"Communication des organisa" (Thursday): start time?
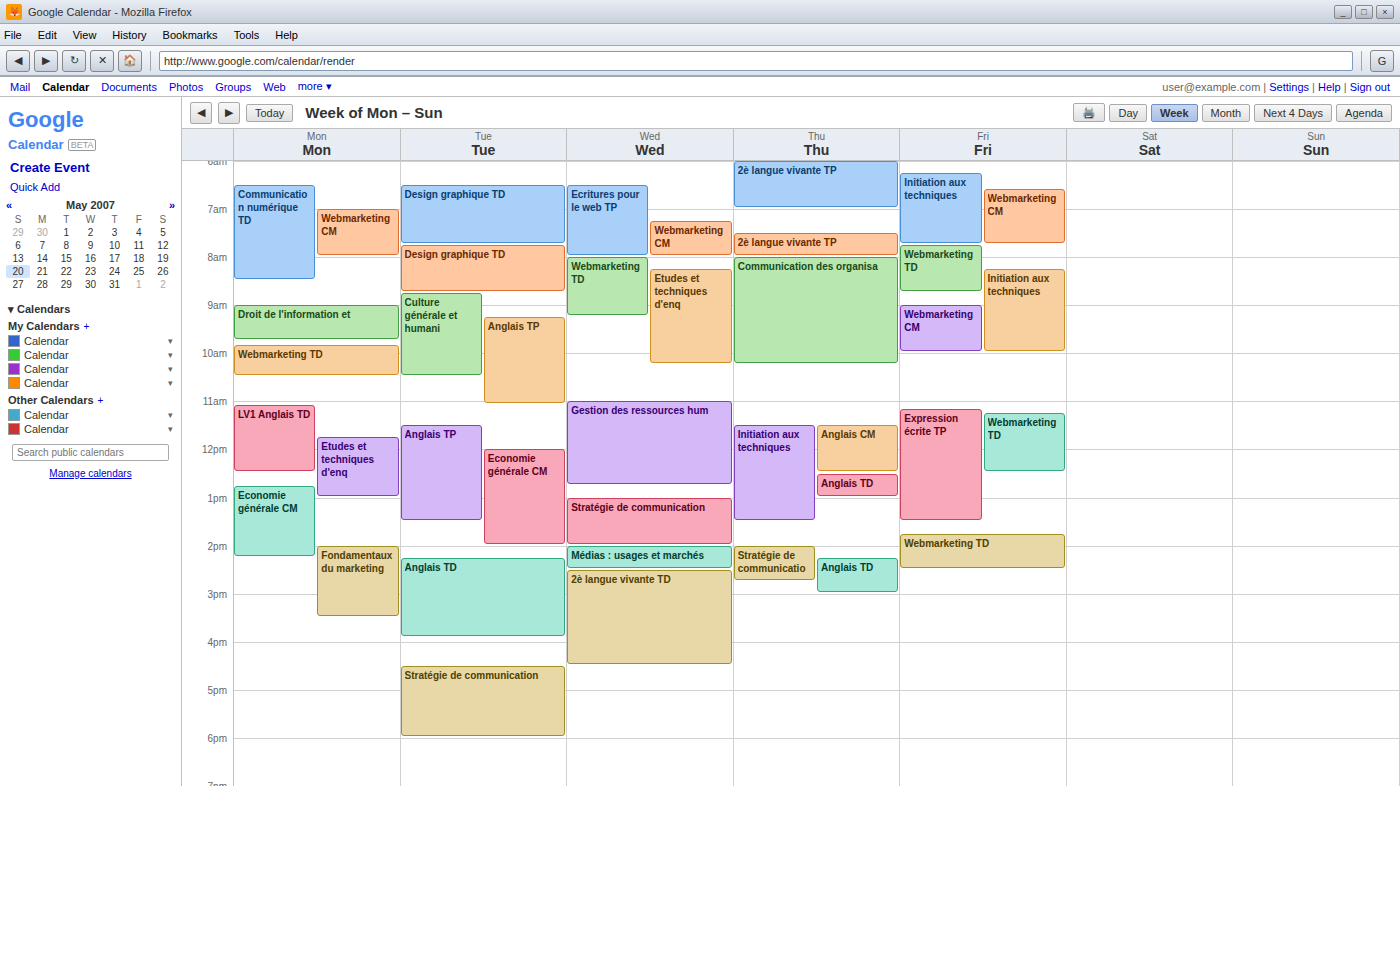
8:00 AM